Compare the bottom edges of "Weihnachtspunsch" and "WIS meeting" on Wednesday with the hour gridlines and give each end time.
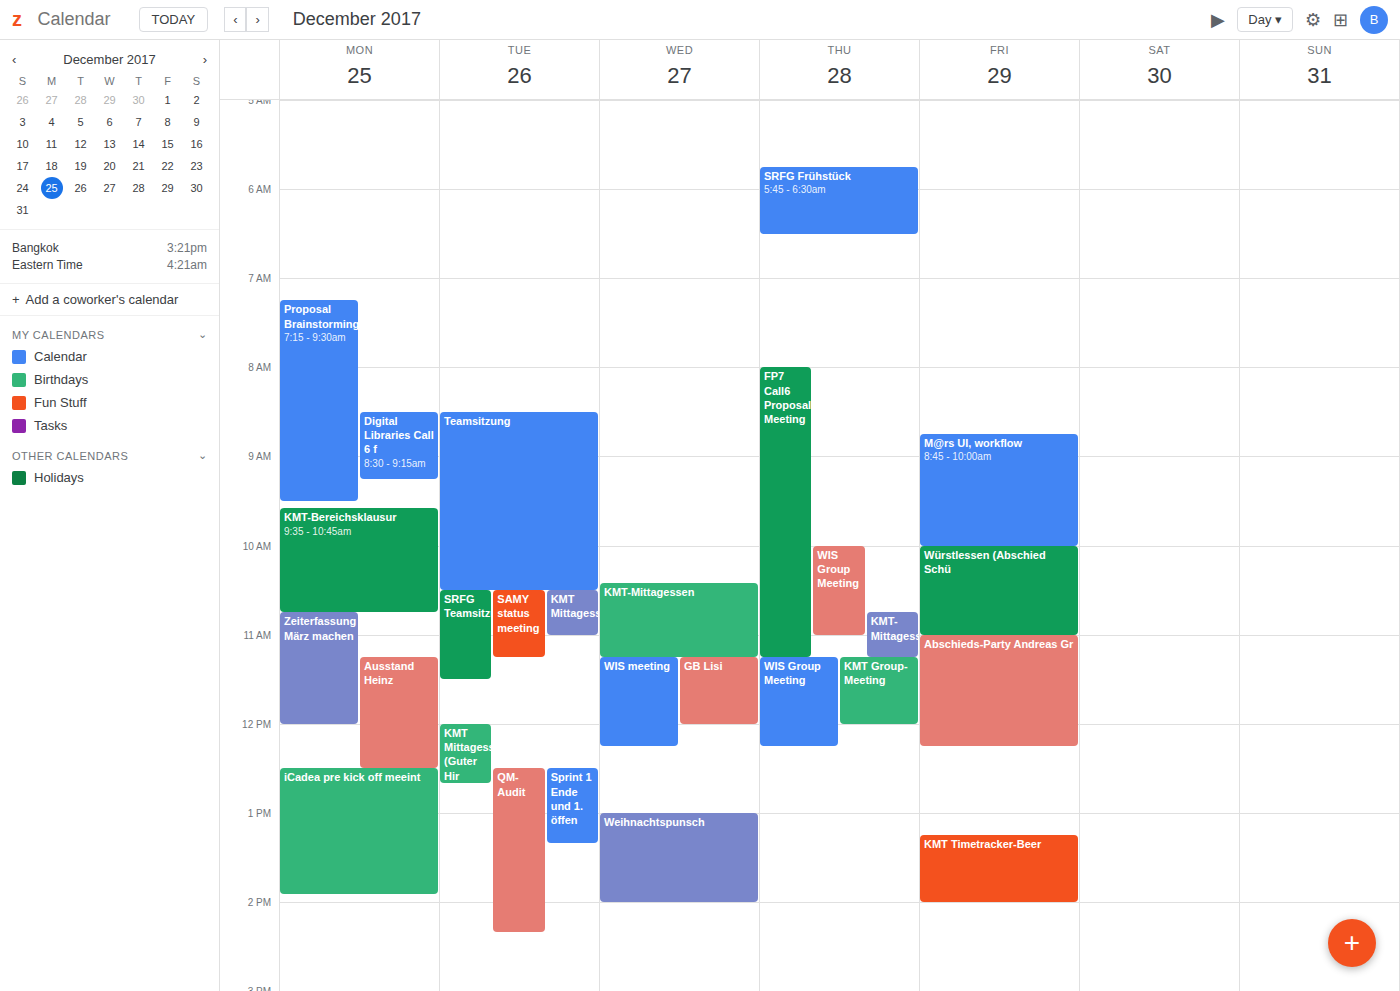
"Weihnachtspunsch": 2:00 PM, exactly on the 2 PM line. "WIS meeting": 12:15 PM, neither: a quarter of the way from the 12 PM line to the 1 PM line.